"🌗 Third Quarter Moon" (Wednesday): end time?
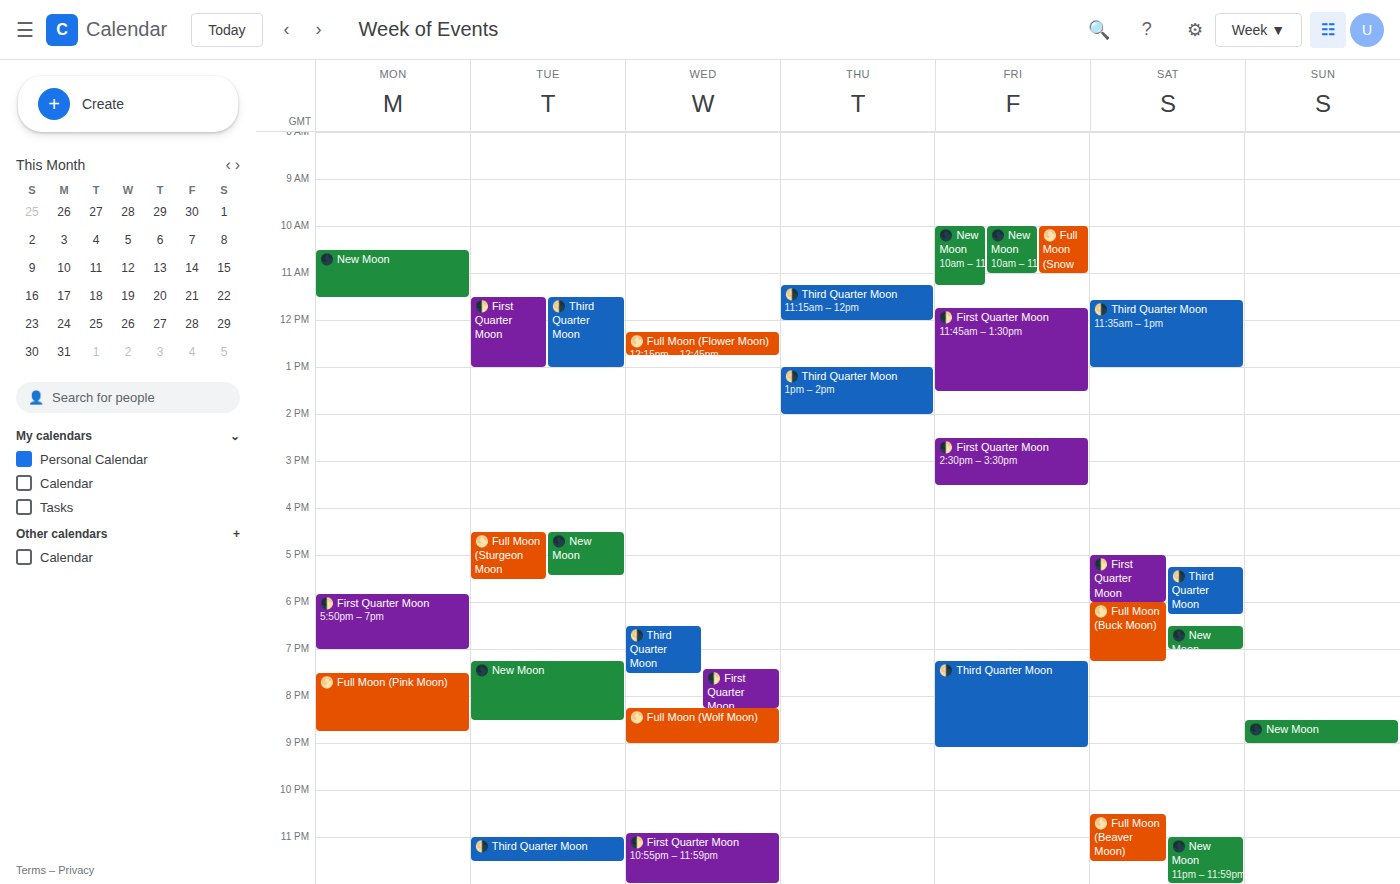
7:30 PM